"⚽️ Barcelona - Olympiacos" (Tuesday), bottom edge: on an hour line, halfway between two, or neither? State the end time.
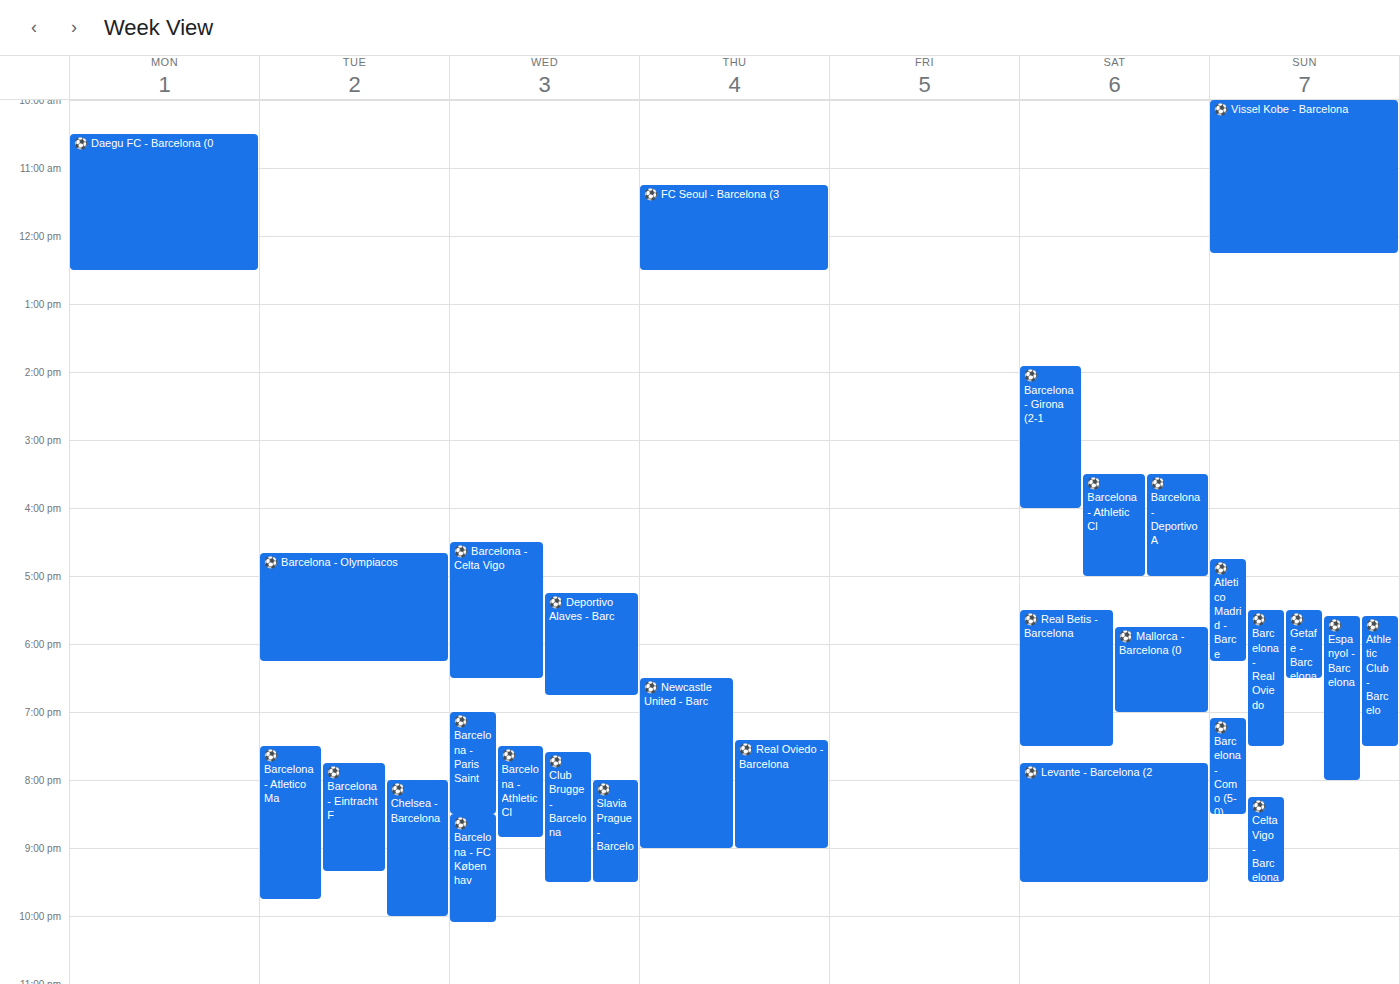
6:15 PM -- neither: a quarter of the way from the 6 PM line to the 7 PM line.